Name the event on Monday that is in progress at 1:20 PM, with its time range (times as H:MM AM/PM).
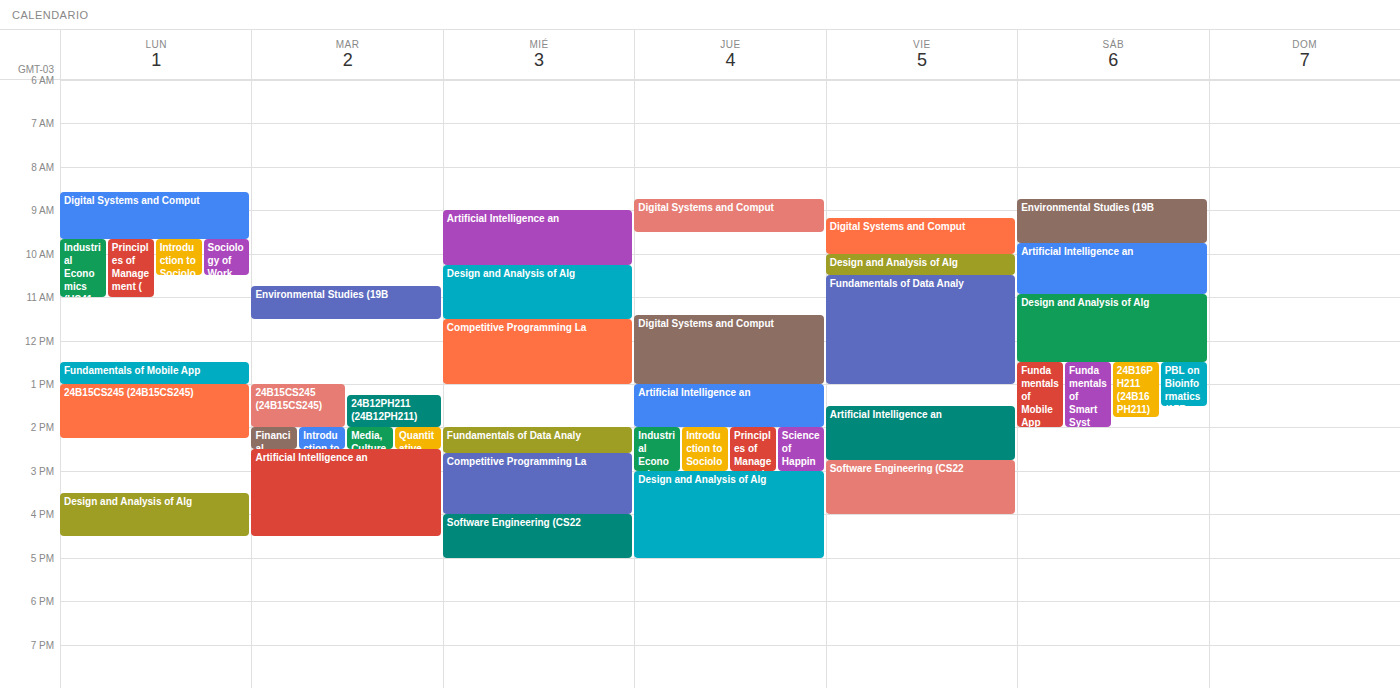
"24B15CS245 (24B15CS245)", 1:00 PM to 2:15 PM